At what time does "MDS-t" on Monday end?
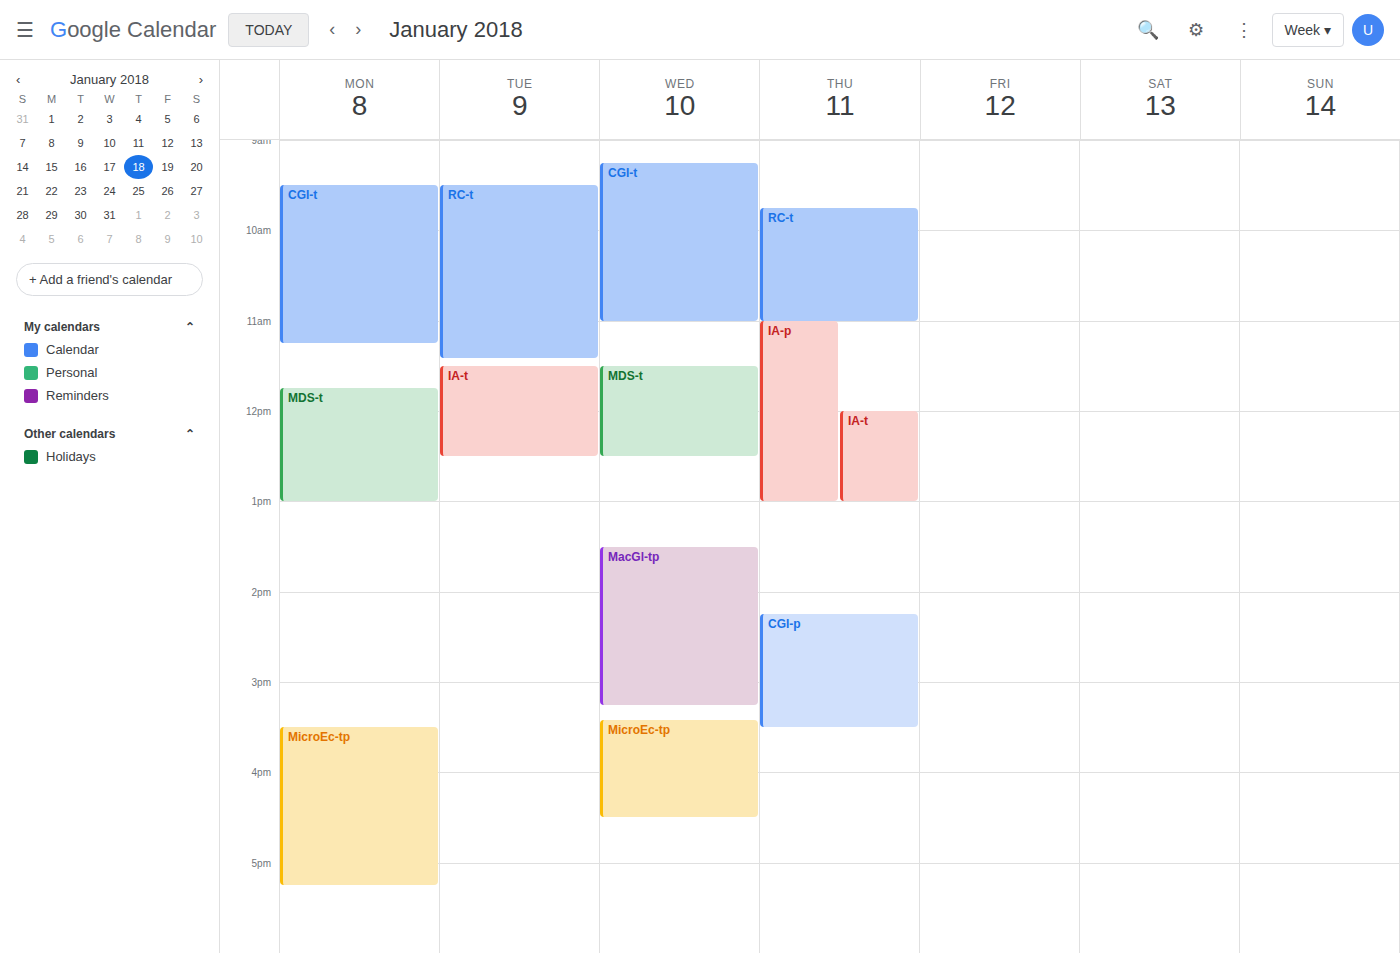
1:00 PM